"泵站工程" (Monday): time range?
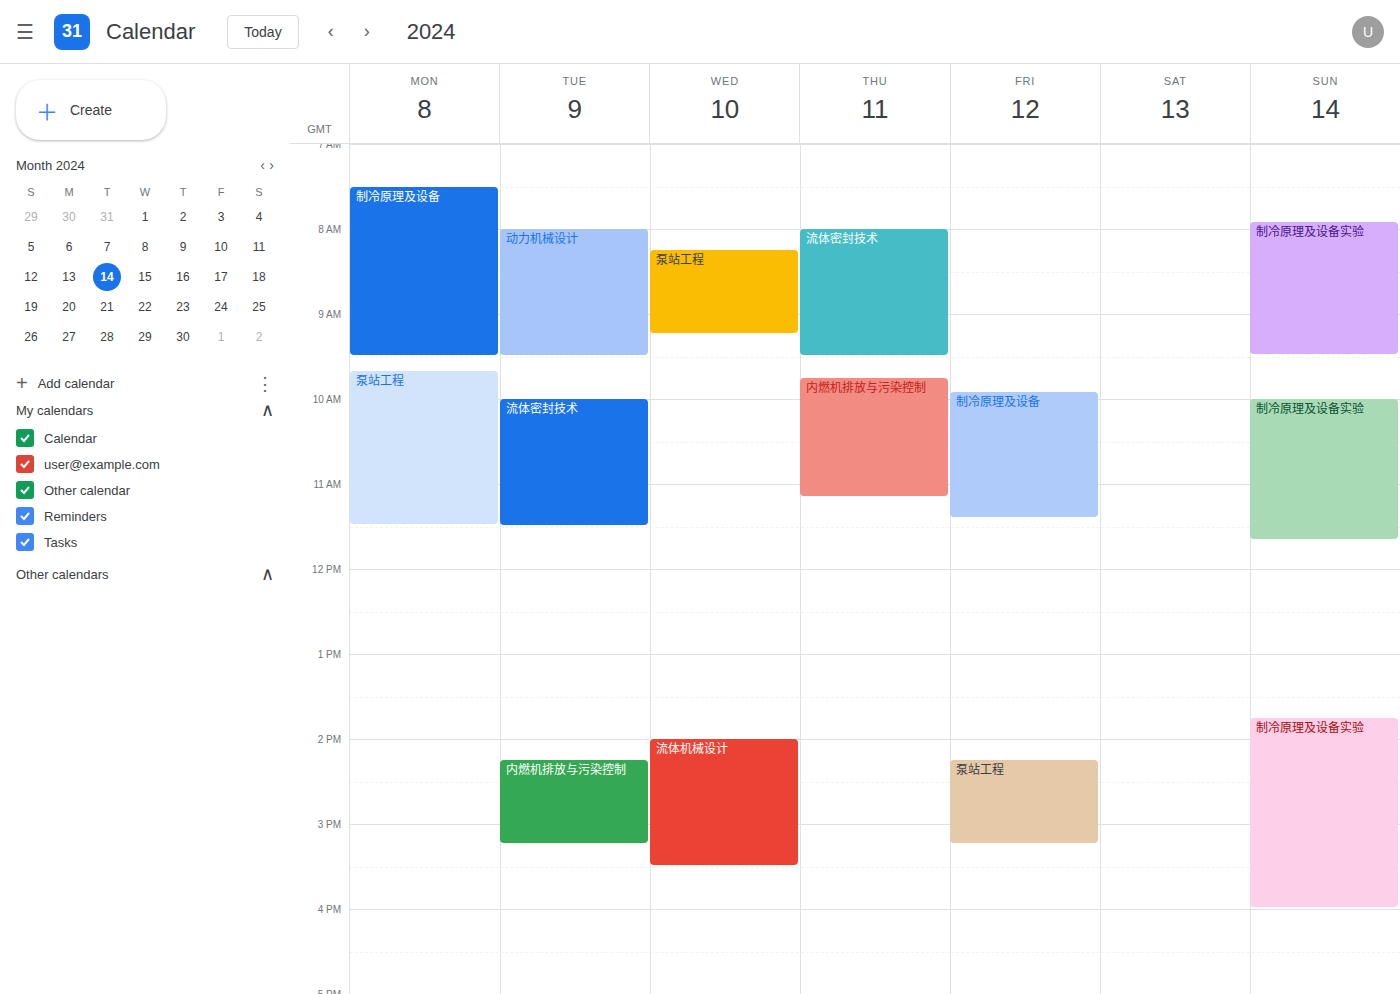
9:40 AM to 11:30 AM